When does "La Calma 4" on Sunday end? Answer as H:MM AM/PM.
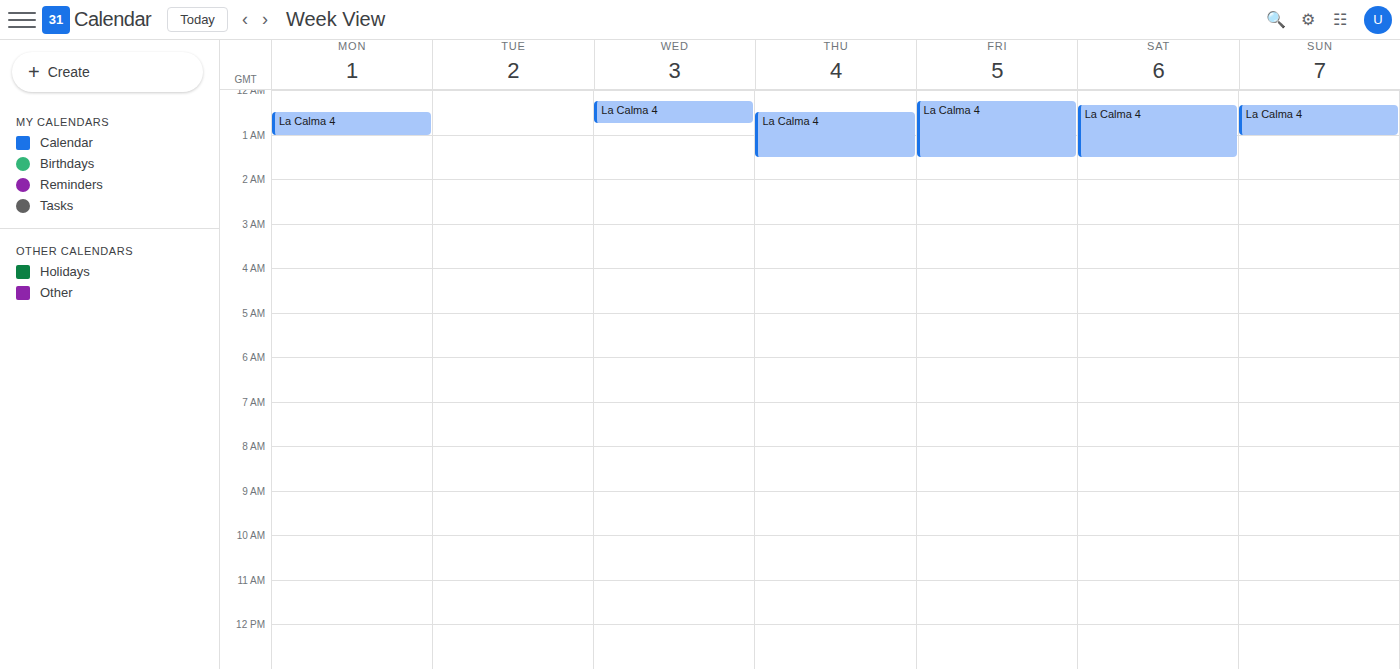
1:00 AM